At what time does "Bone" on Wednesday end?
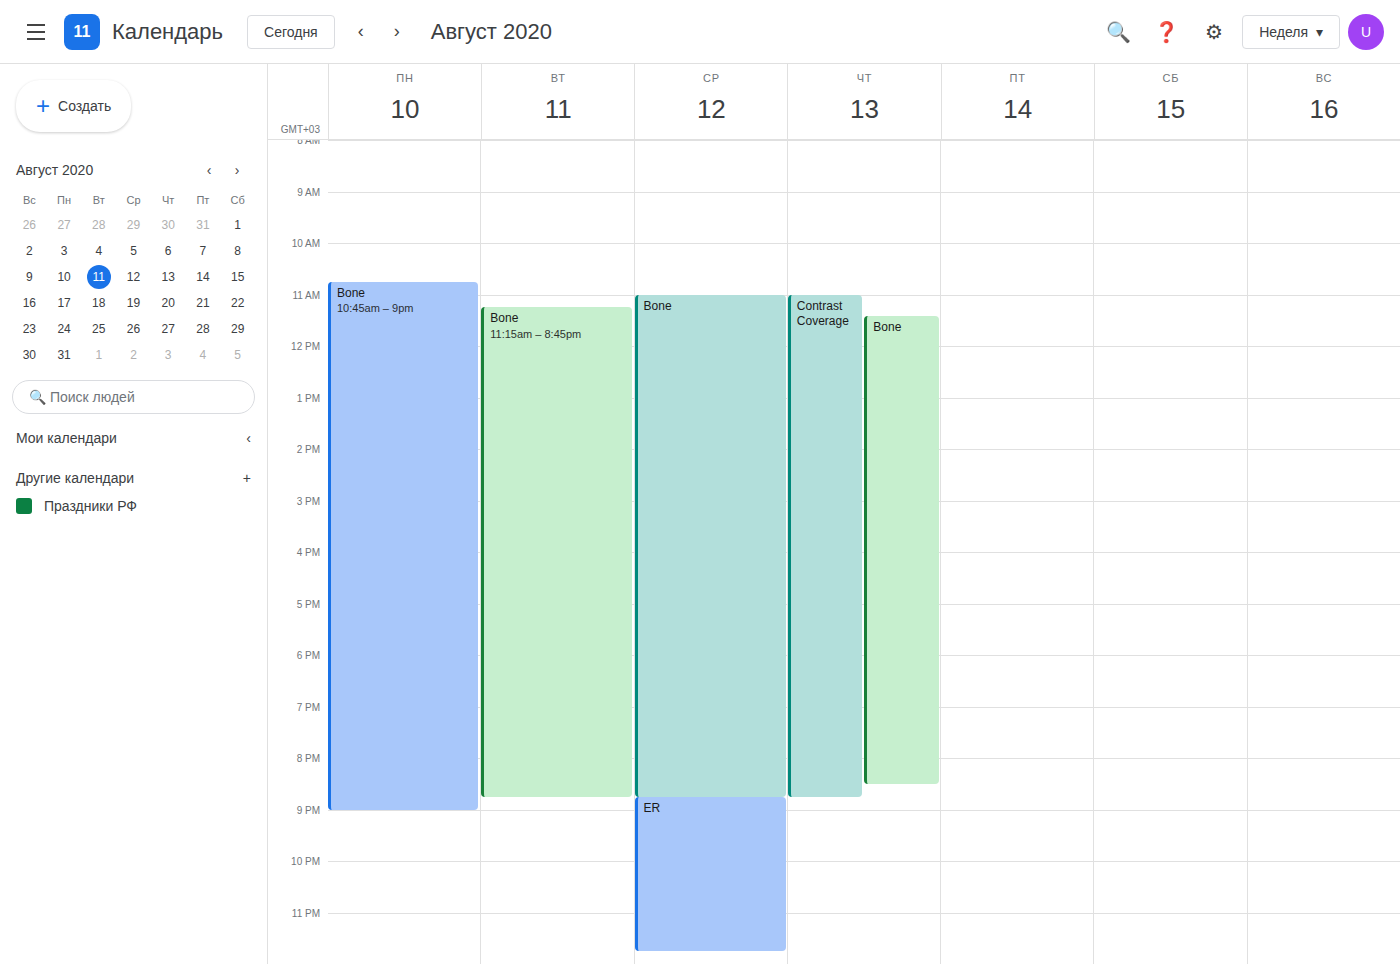
8:45 PM